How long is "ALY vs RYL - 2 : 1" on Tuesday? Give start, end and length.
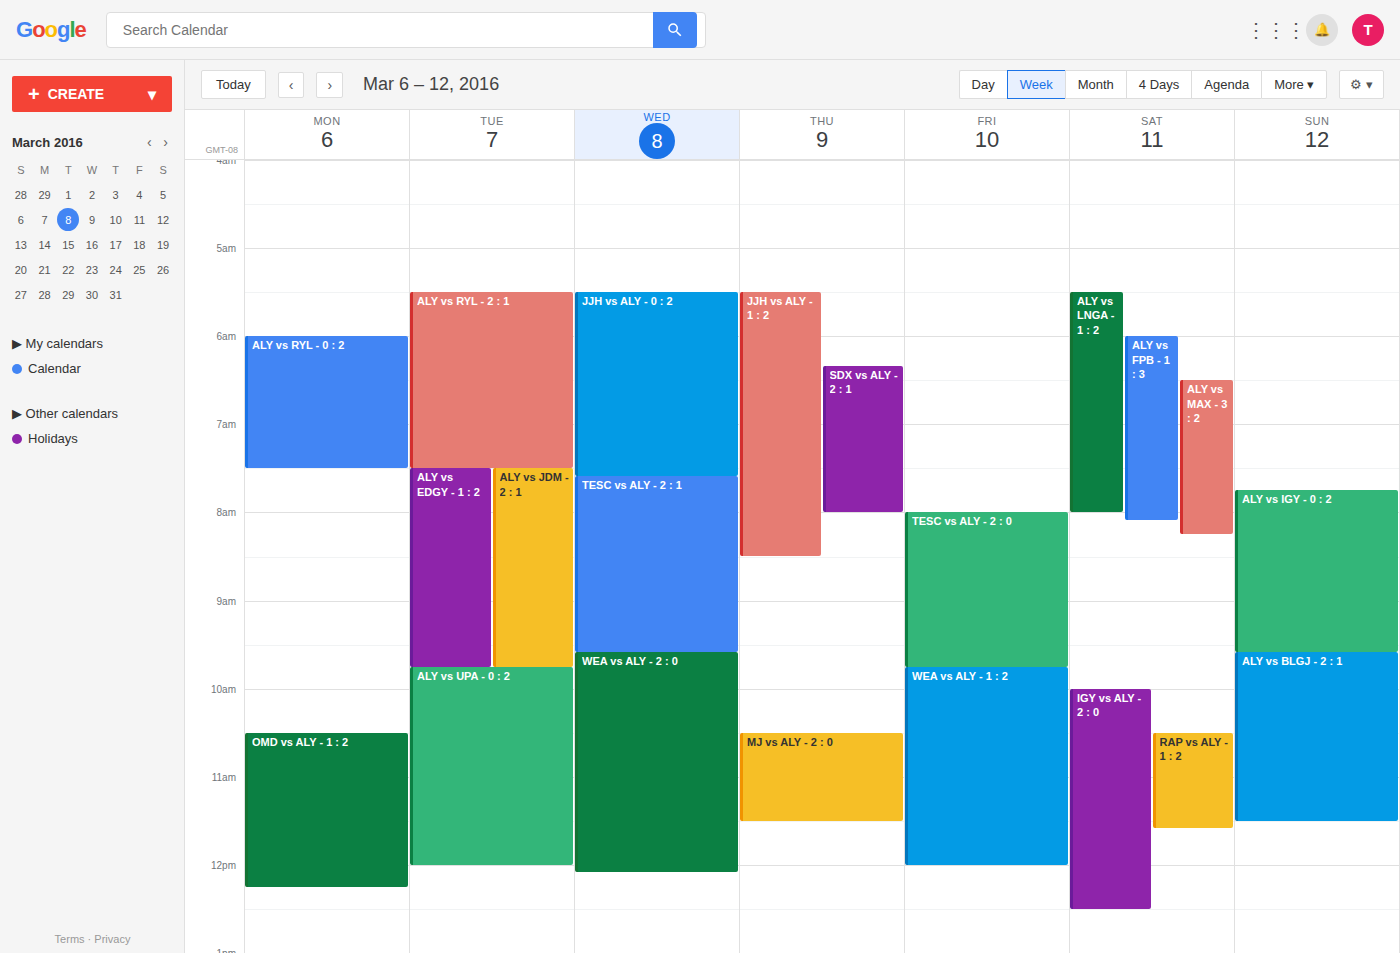
5:30 AM to 7:30 AM, 2 hours